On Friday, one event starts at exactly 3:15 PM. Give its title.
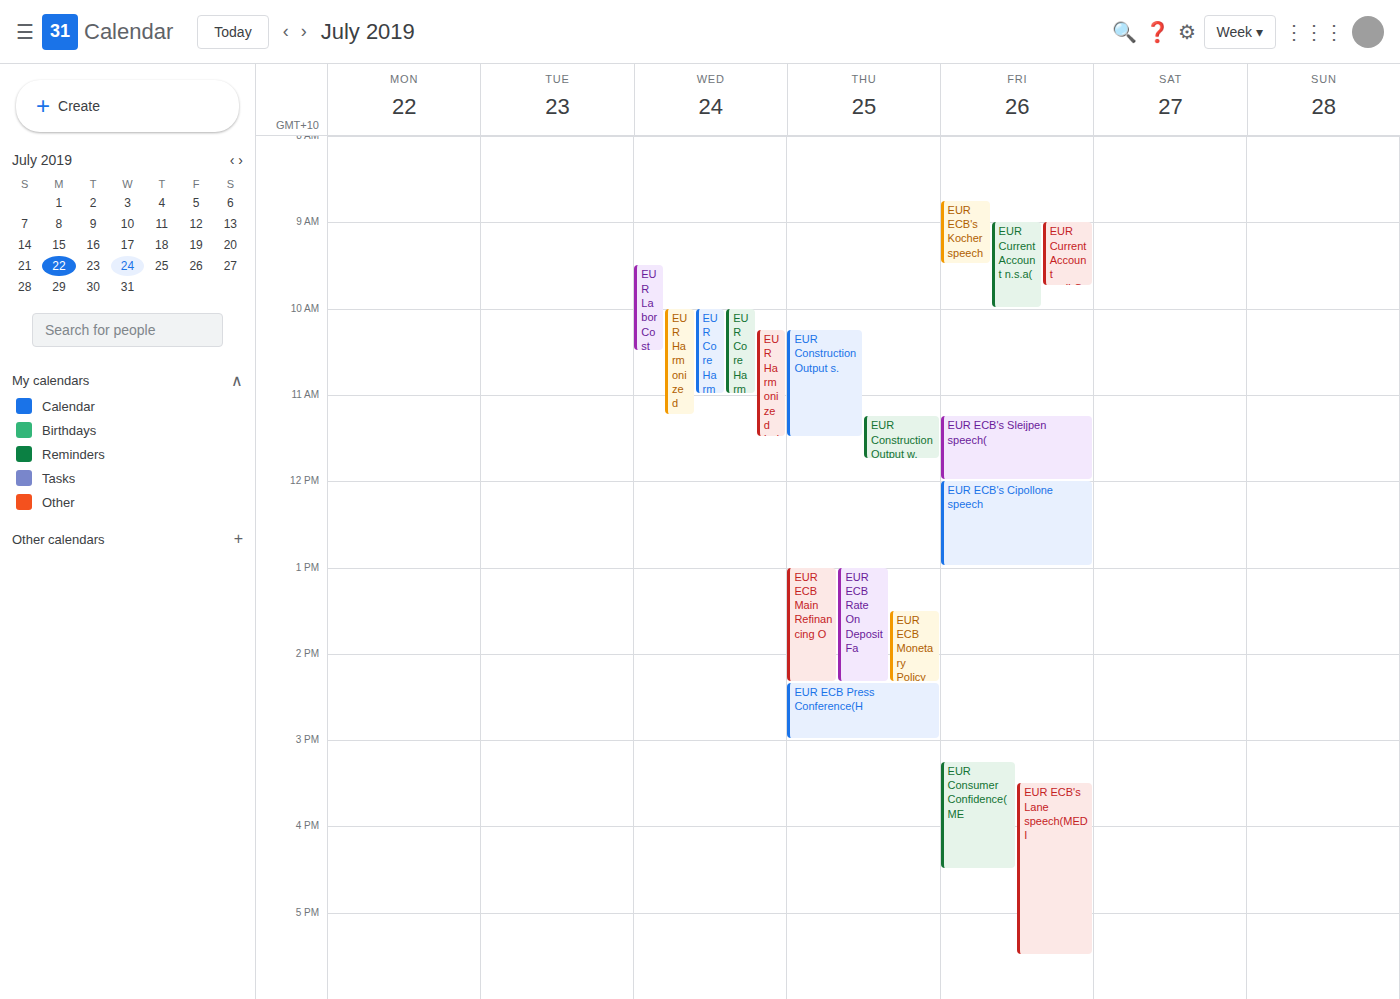
"EUR Consumer Confidence(ME"